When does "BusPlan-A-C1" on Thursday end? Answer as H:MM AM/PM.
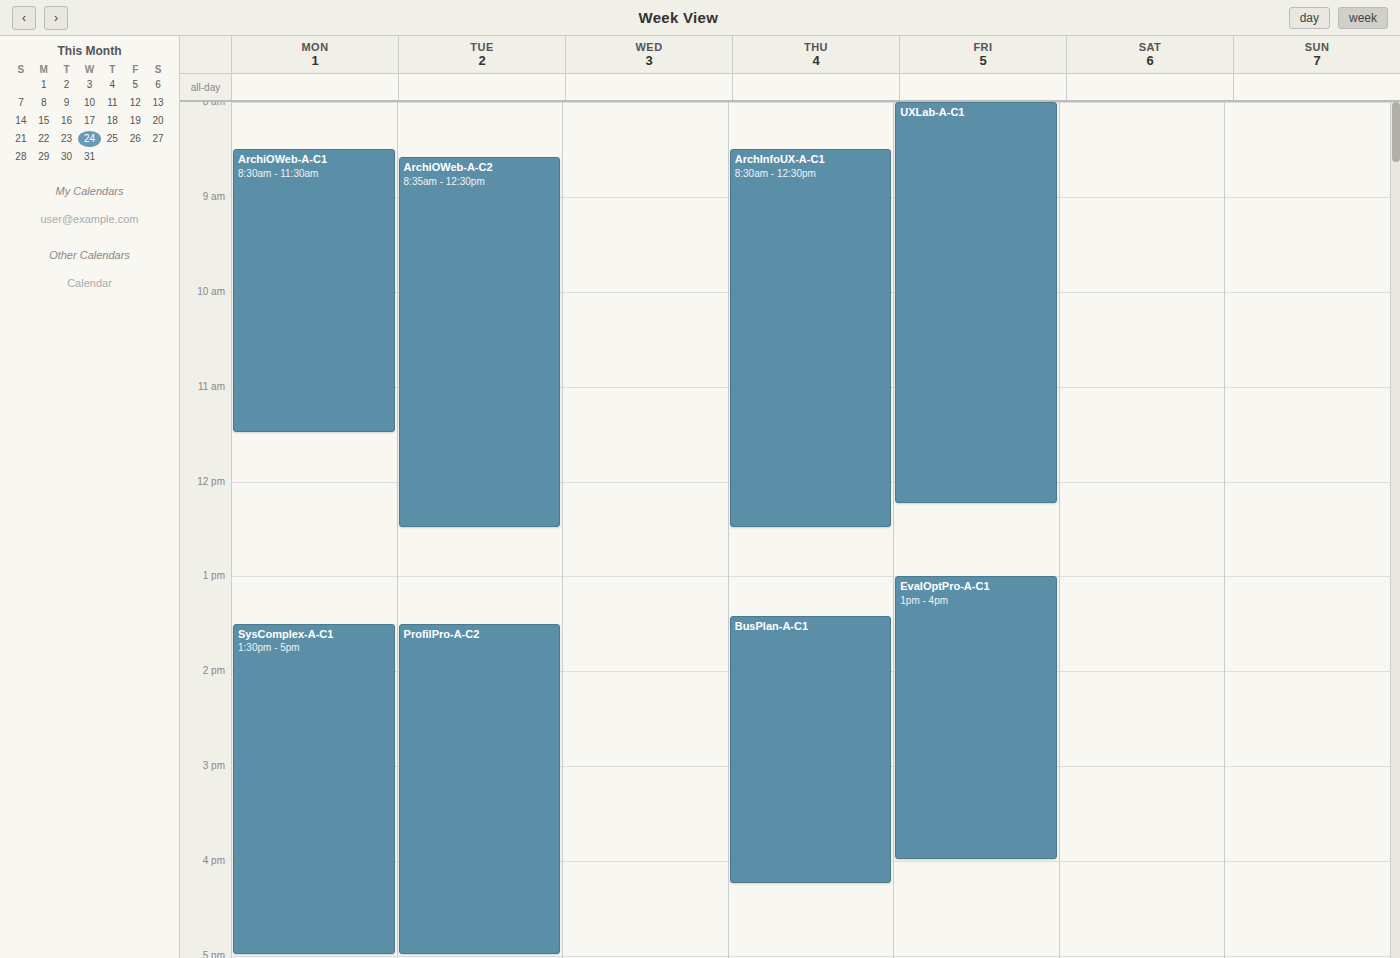
4:15 PM